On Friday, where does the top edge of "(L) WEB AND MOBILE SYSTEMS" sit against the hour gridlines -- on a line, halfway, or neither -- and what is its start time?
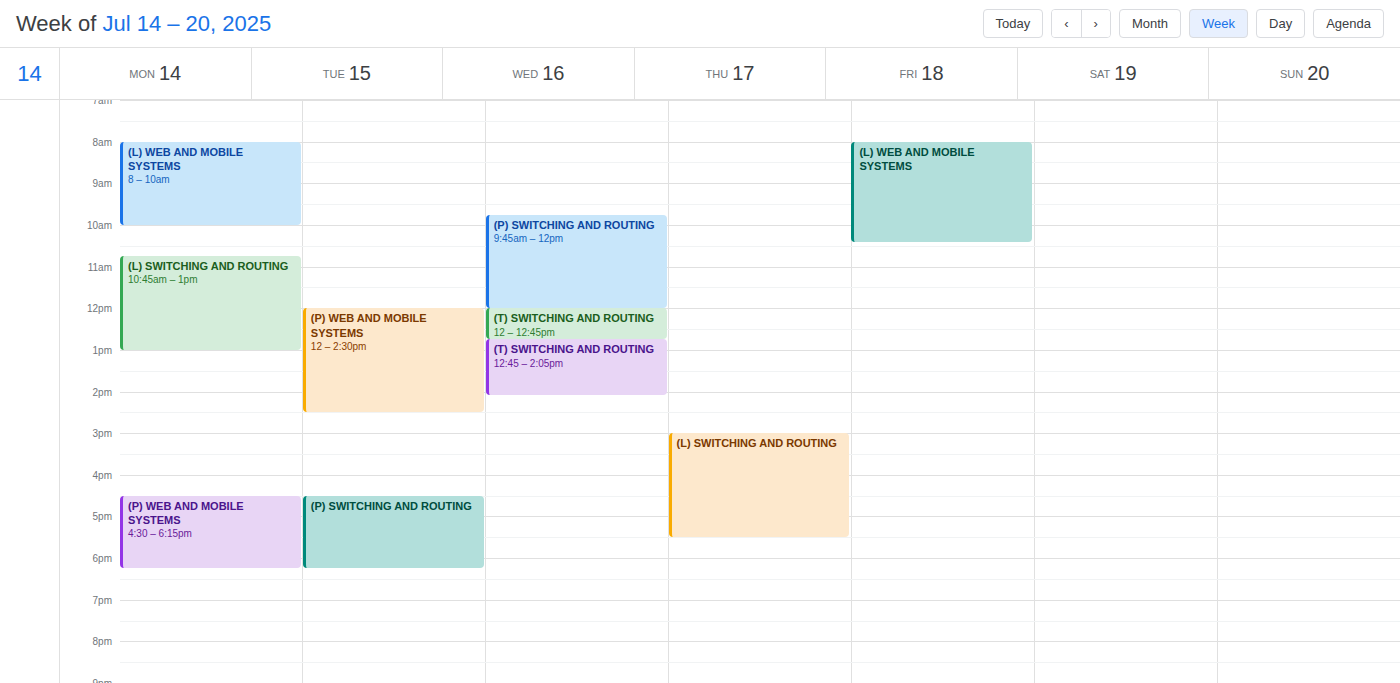
8:00 AM -- exactly on the 8 AM line.